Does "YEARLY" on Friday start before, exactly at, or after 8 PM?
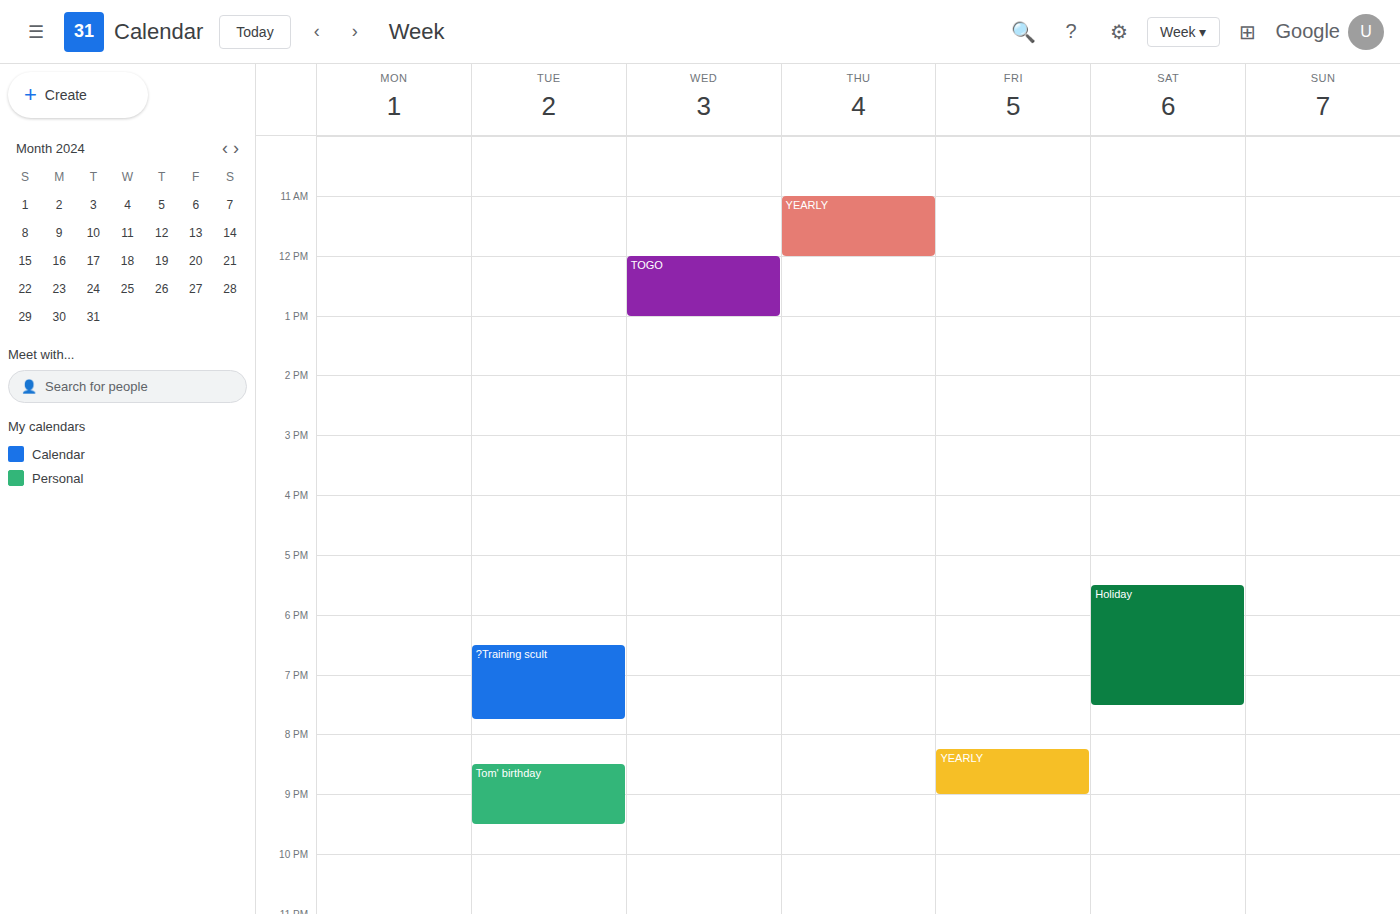
8:15 PM -- after 8 PM, 15 minutes below the 8 PM line.